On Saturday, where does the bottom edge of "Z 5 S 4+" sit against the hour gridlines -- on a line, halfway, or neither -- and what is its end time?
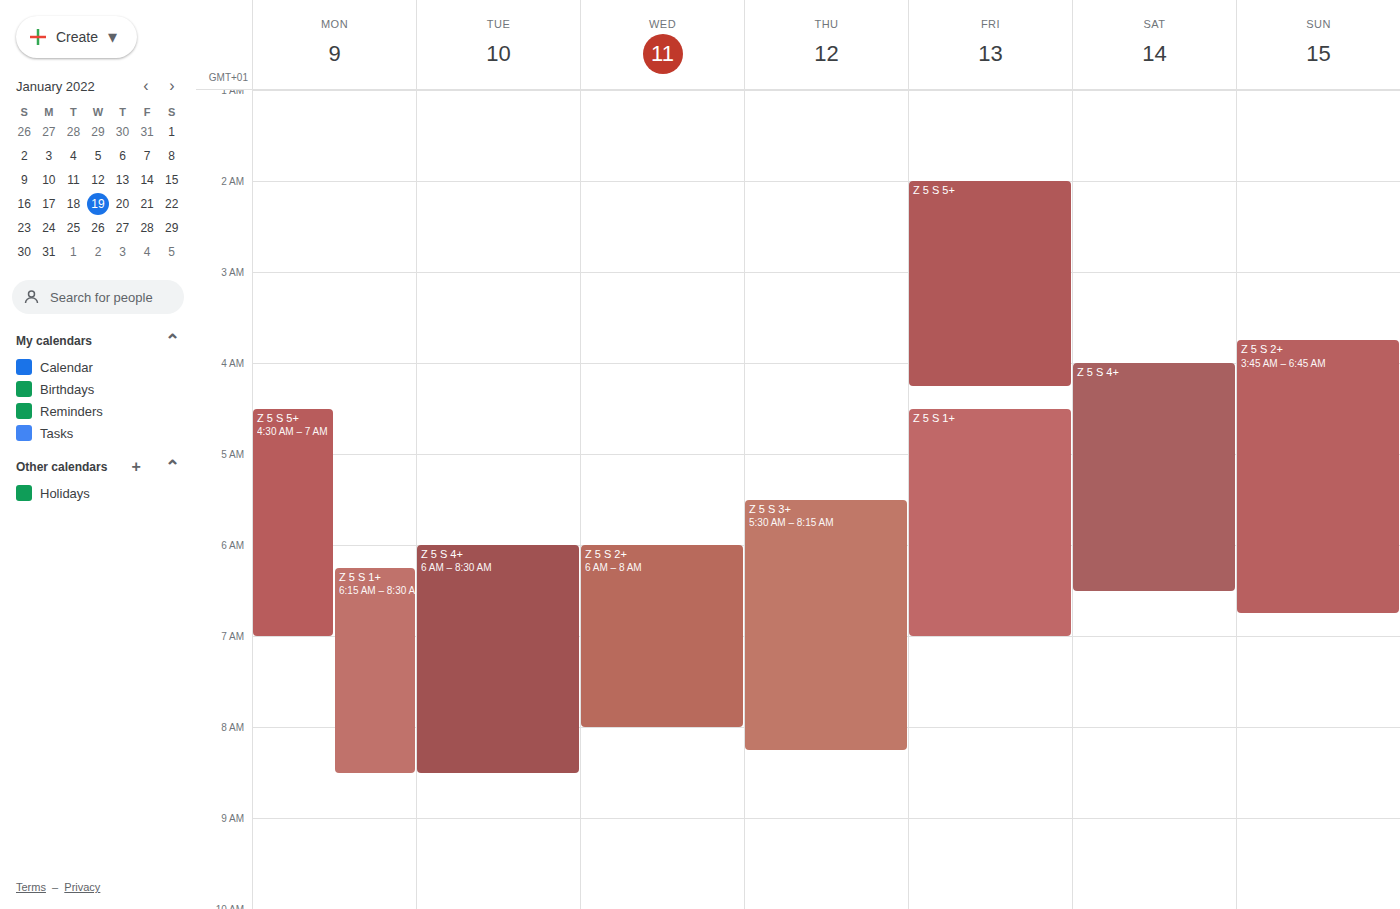
6:30 AM -- halfway between the 6 AM and 7 AM lines.